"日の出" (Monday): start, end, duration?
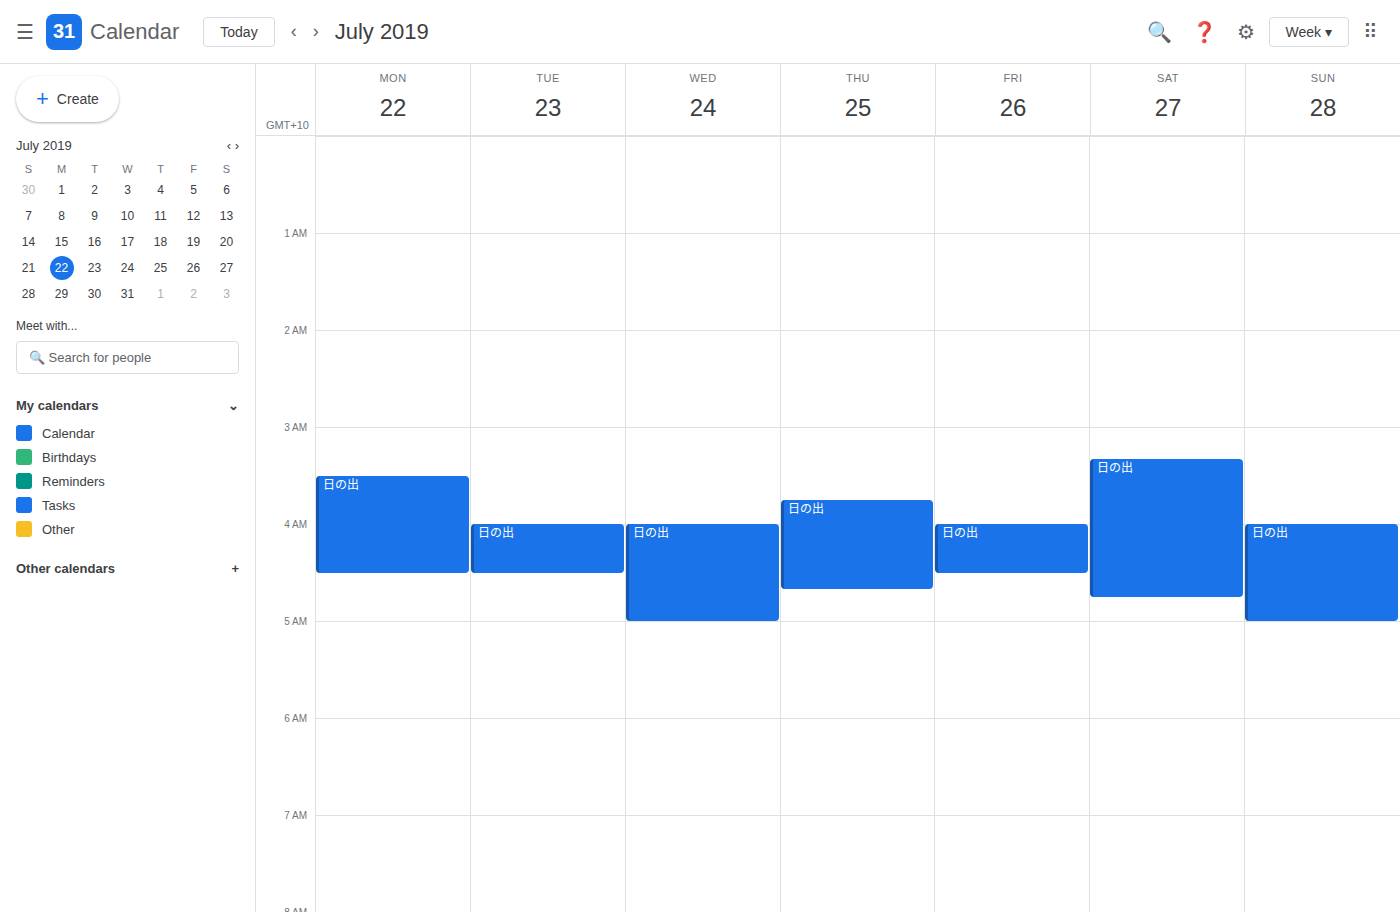
3:30 AM to 4:30 AM, 1 hour